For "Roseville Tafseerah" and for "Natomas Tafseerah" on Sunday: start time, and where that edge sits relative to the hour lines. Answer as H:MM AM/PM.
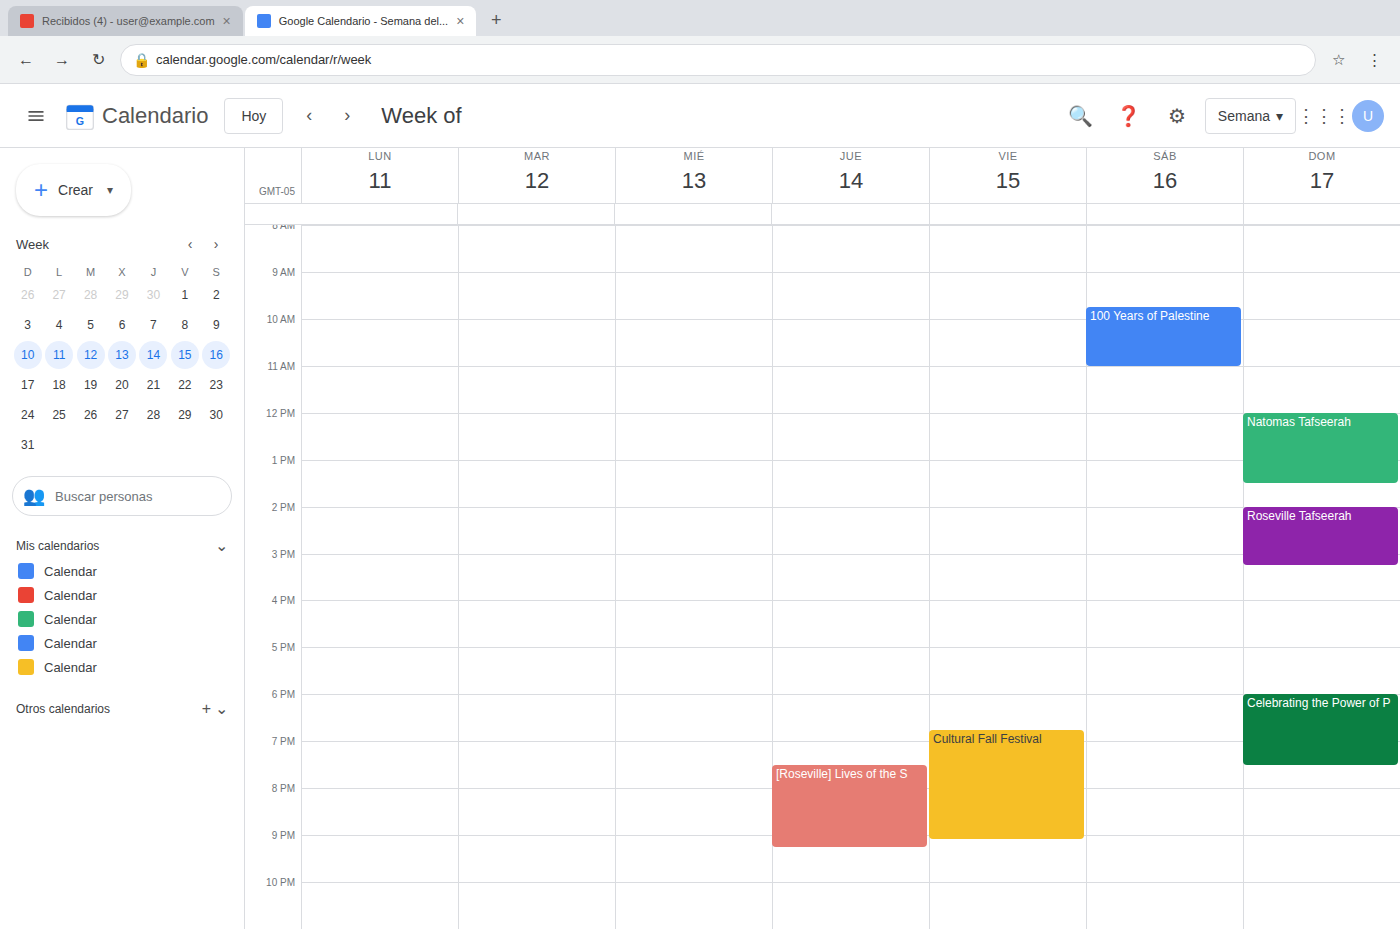
"Roseville Tafseerah": 2:00 PM, exactly on the 2 PM line. "Natomas Tafseerah": 12:00 PM, exactly on the 12 PM line.